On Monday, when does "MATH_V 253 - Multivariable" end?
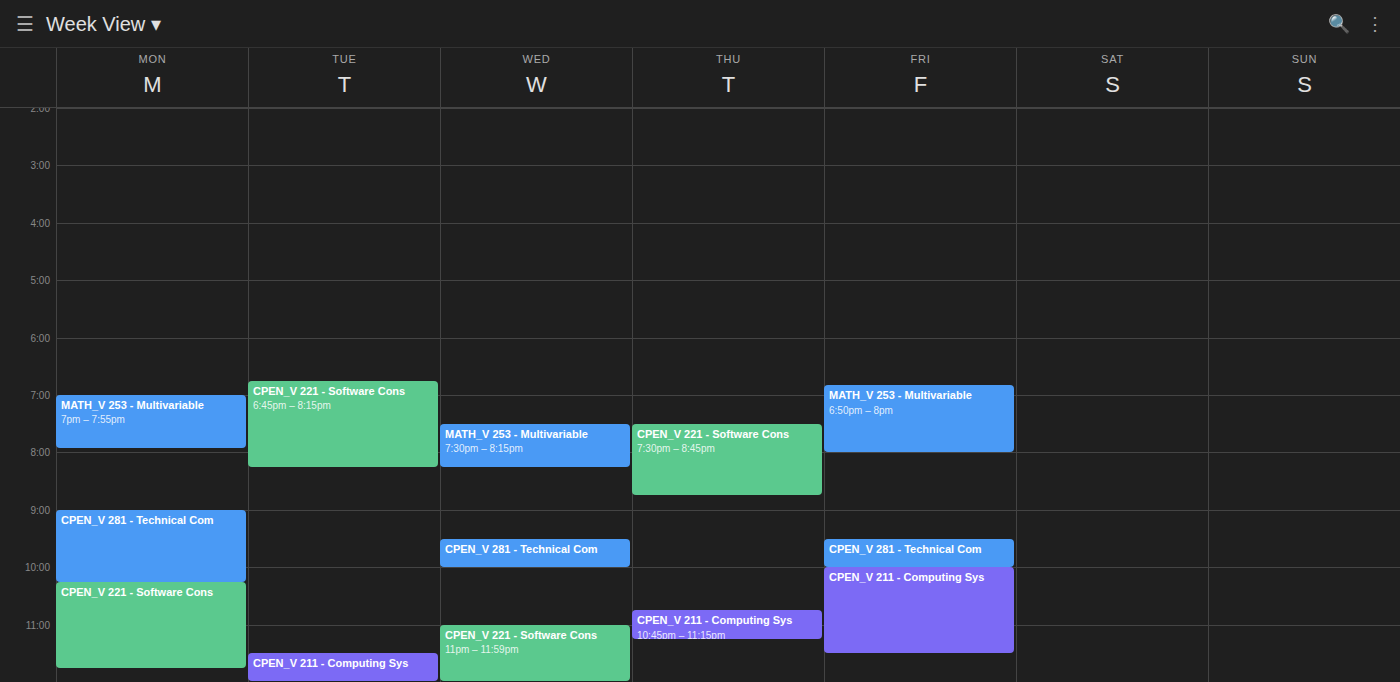
7:55 PM